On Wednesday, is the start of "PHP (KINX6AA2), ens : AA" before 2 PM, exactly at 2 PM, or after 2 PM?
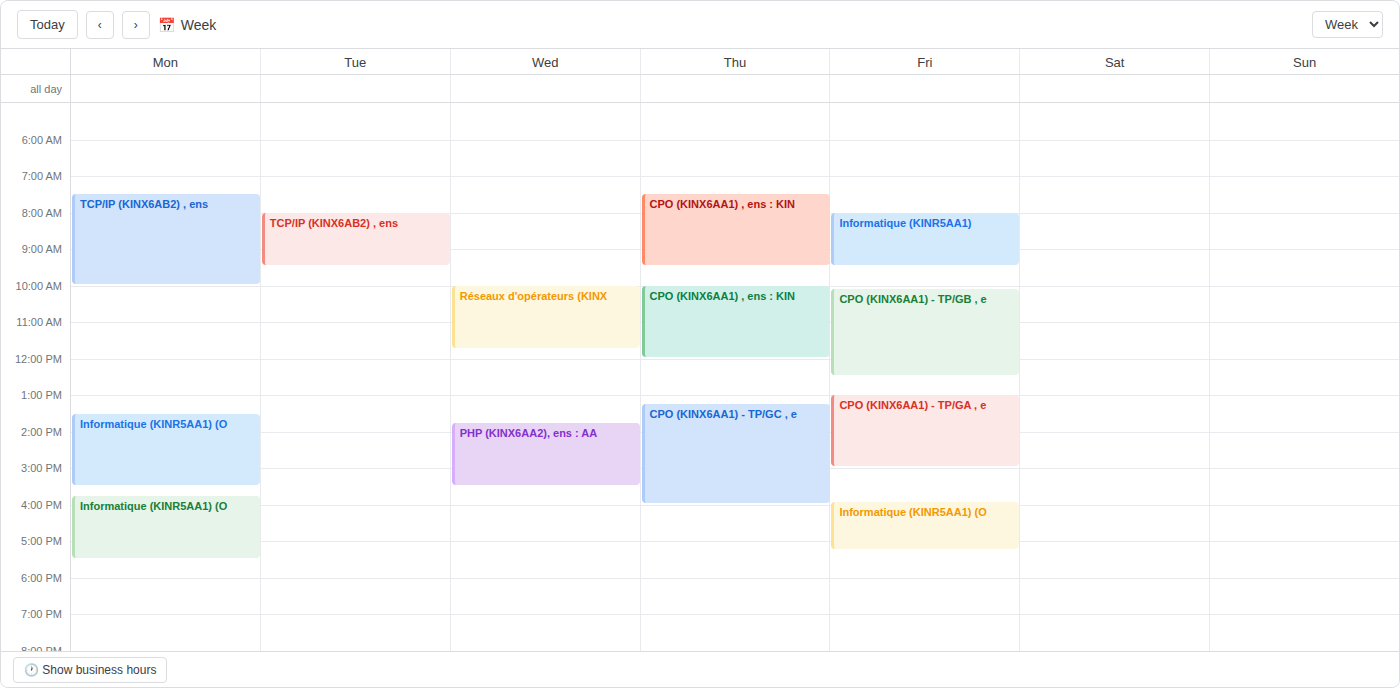
1:45 PM -- before 2 PM, 15 minutes above the 2 PM line.